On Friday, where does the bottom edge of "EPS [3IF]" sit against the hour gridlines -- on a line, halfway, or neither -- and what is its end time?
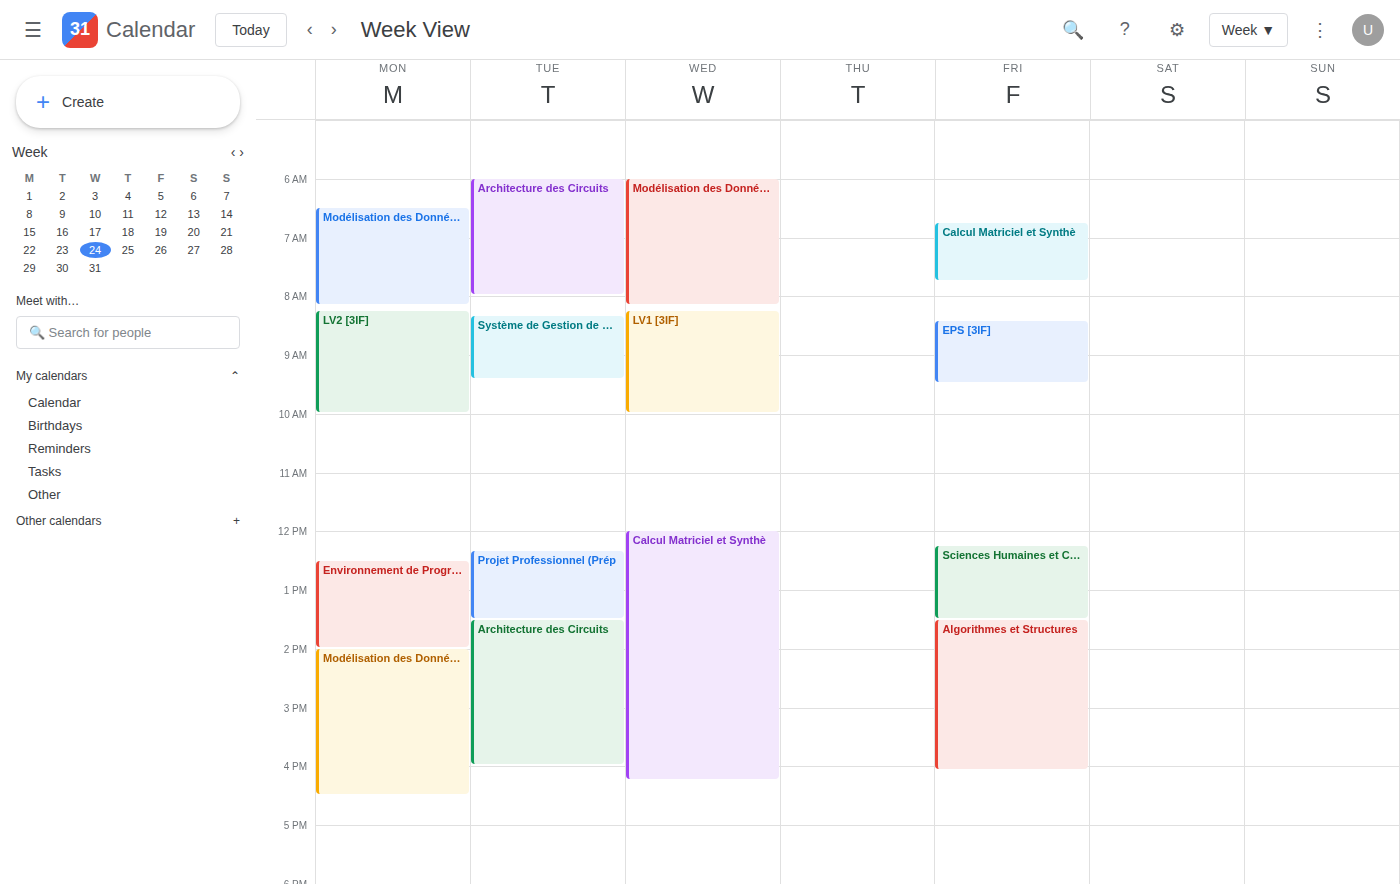
9:30 AM -- halfway between the 9 AM and 10 AM lines.